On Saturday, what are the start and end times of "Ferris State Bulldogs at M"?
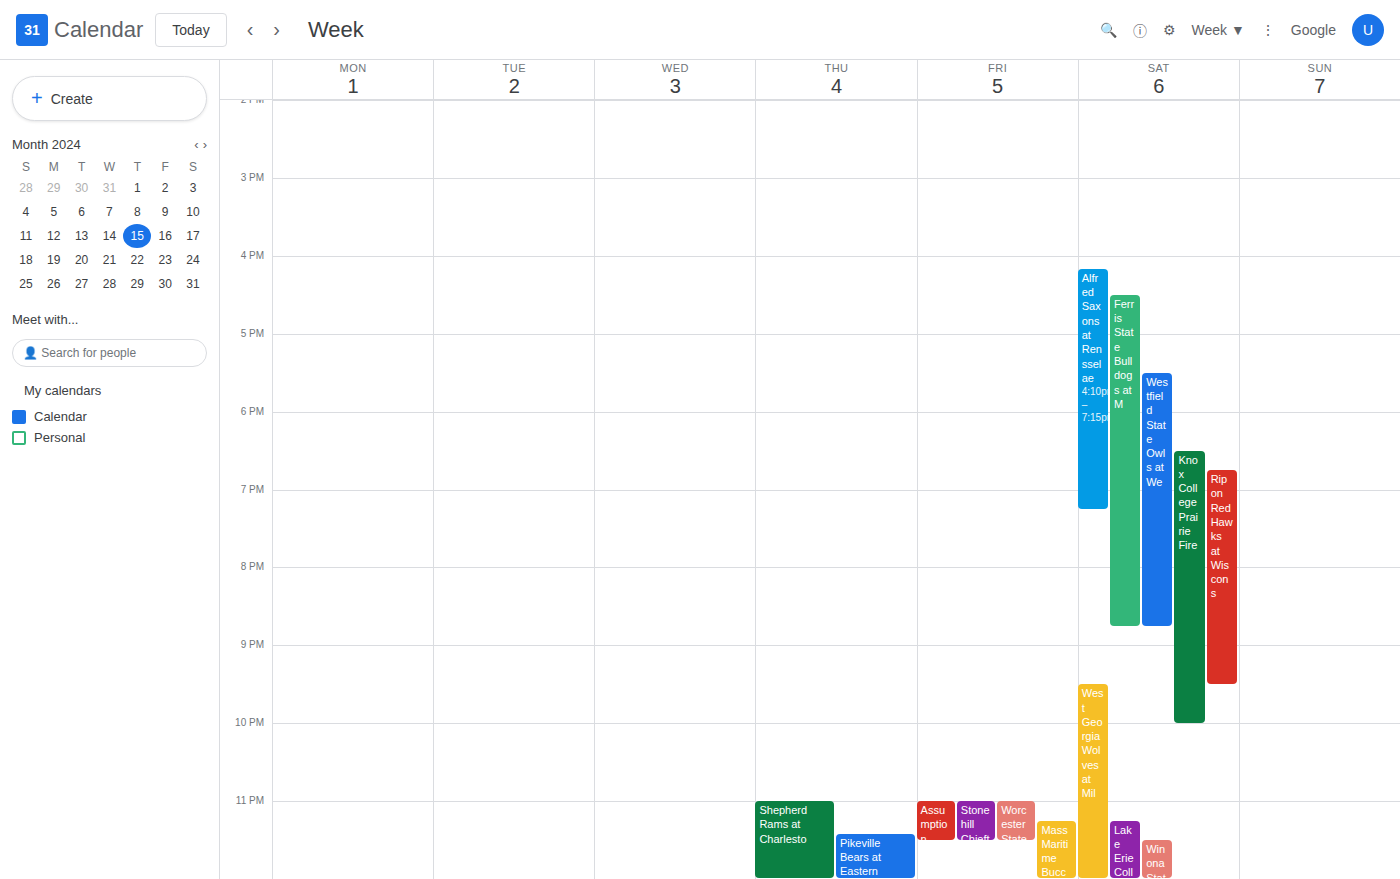
16:30 to 20:45